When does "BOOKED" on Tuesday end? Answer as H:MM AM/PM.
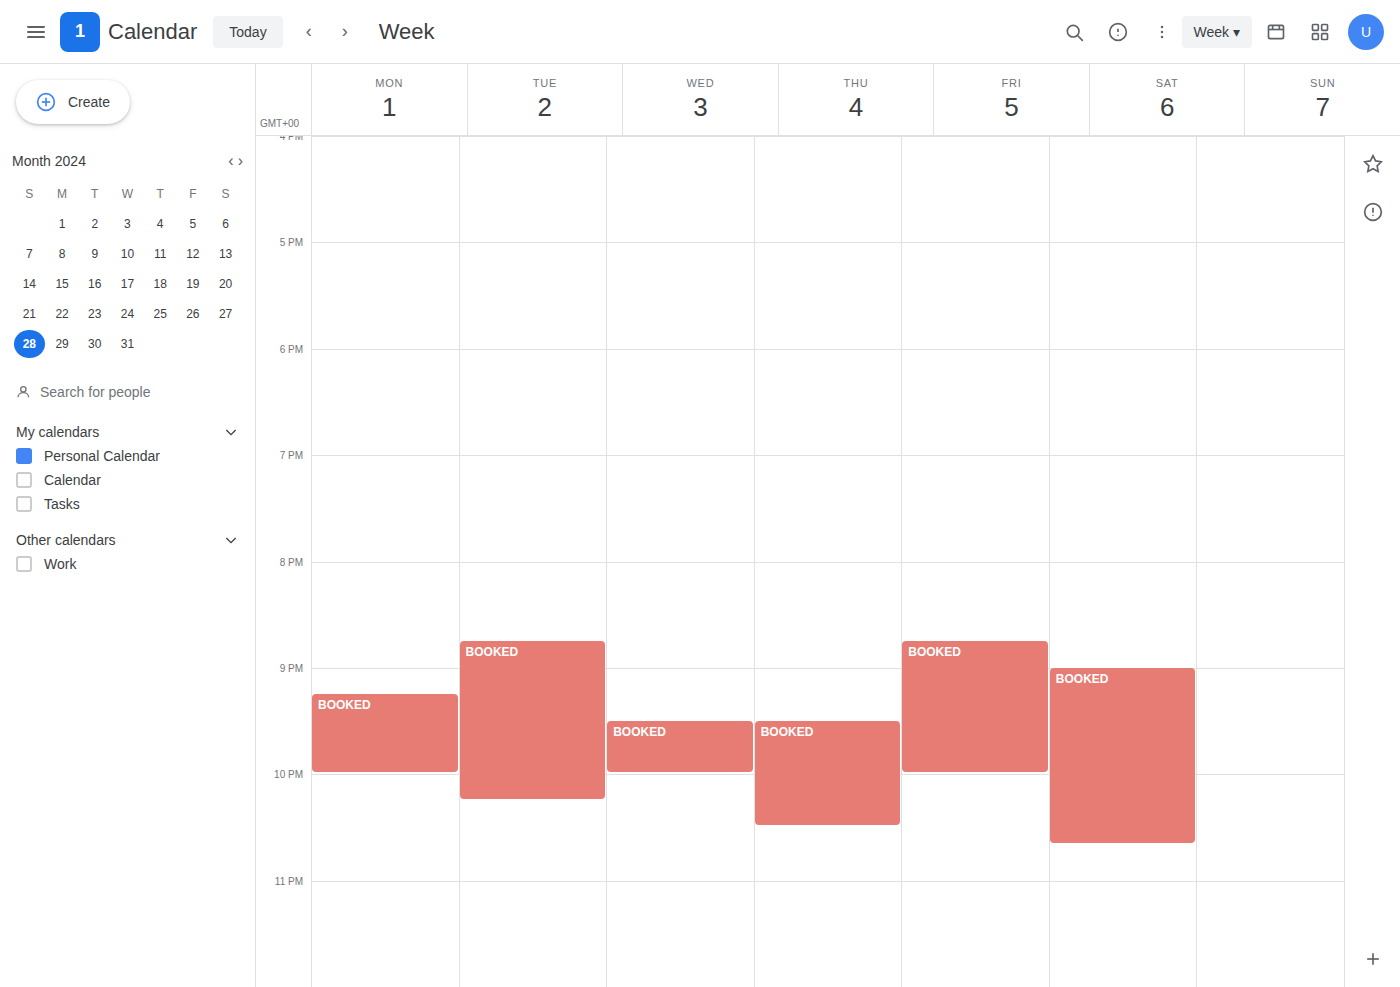
10:15 PM